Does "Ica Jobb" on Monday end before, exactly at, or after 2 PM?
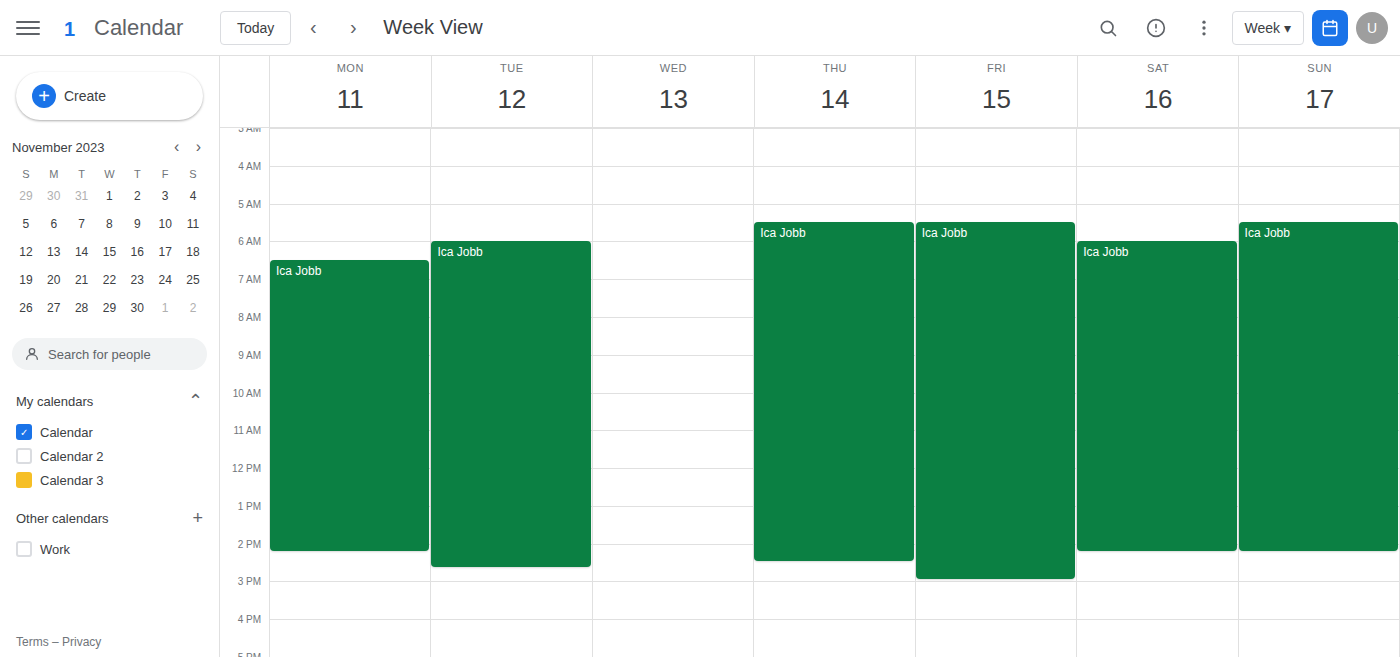
2:15 PM -- after 2 PM, 15 minutes below the 2 PM line.